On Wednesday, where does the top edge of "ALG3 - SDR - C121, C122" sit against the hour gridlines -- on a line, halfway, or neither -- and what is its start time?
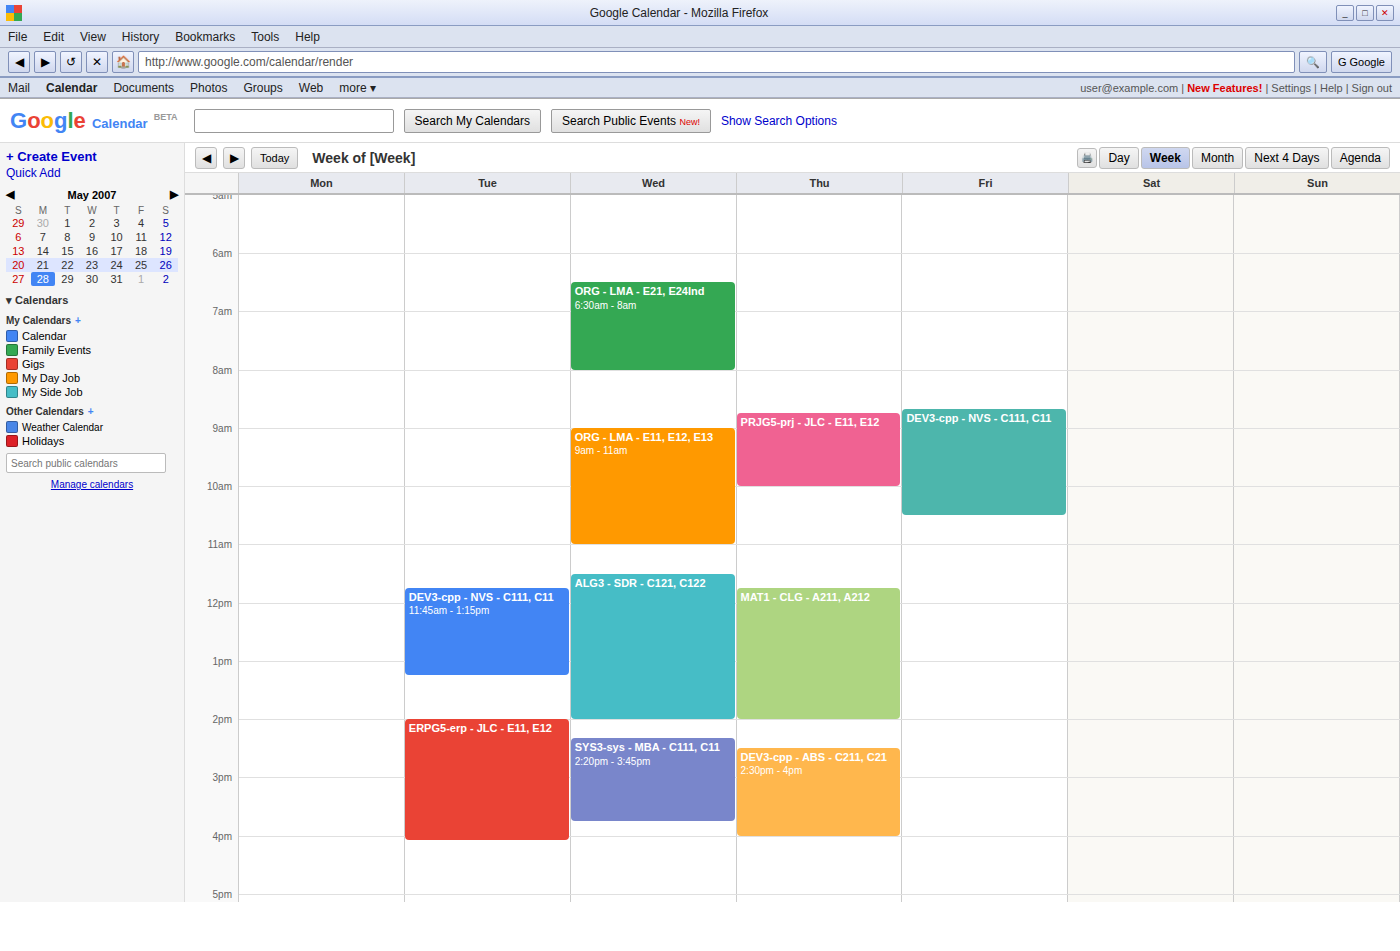
11:30 AM -- halfway between the 11 AM and 12 PM lines.